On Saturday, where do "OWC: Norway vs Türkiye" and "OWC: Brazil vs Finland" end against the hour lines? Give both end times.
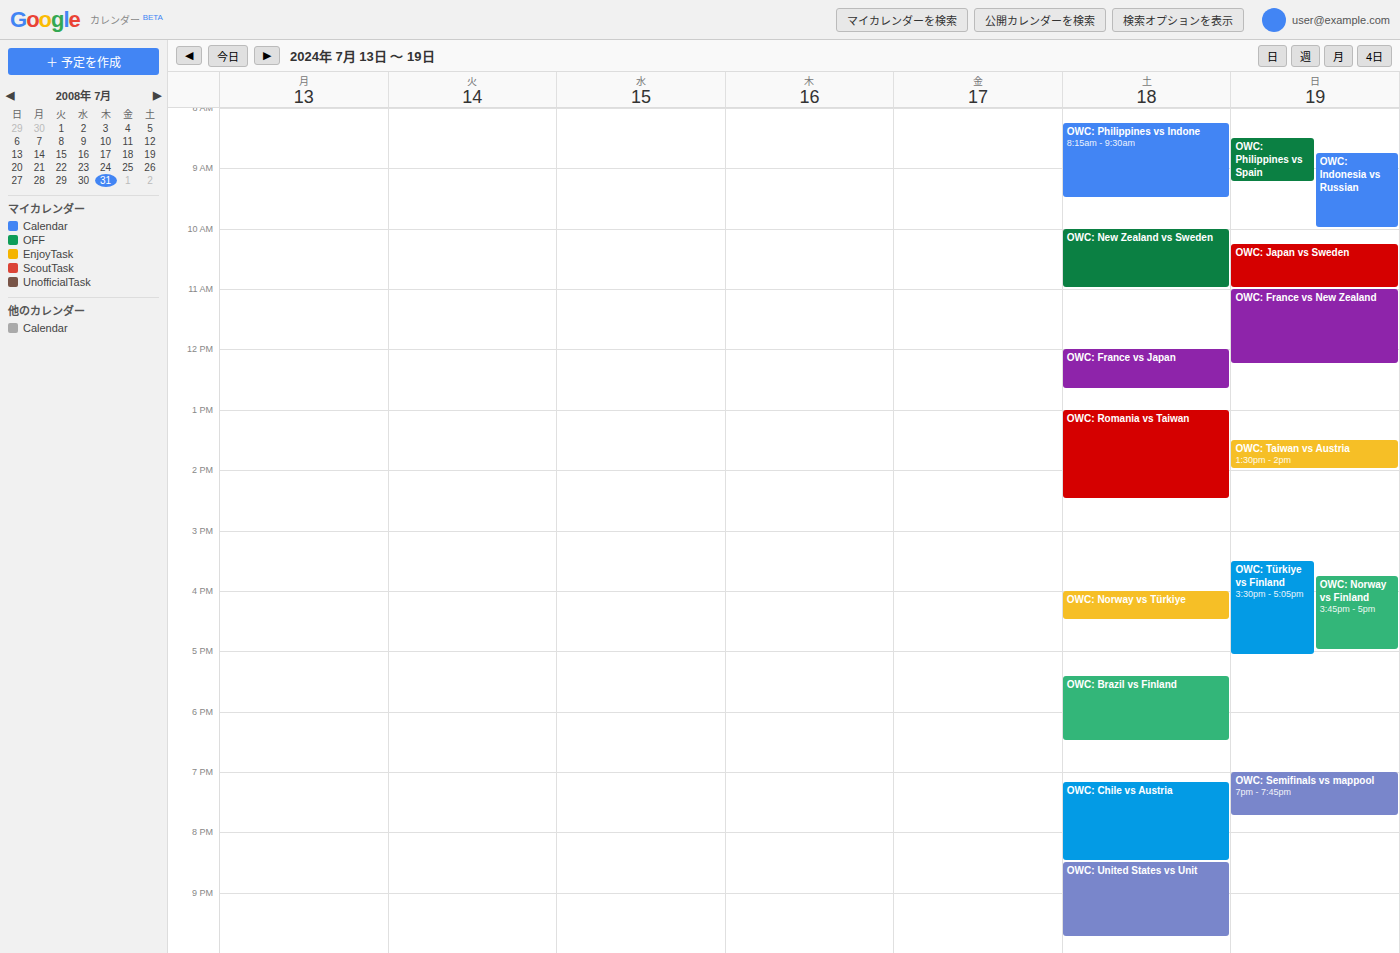
"OWC: Norway vs Türkiye": 4:30 PM, halfway between the 4 PM and 5 PM lines. "OWC: Brazil vs Finland": 6:30 PM, halfway between the 6 PM and 7 PM lines.